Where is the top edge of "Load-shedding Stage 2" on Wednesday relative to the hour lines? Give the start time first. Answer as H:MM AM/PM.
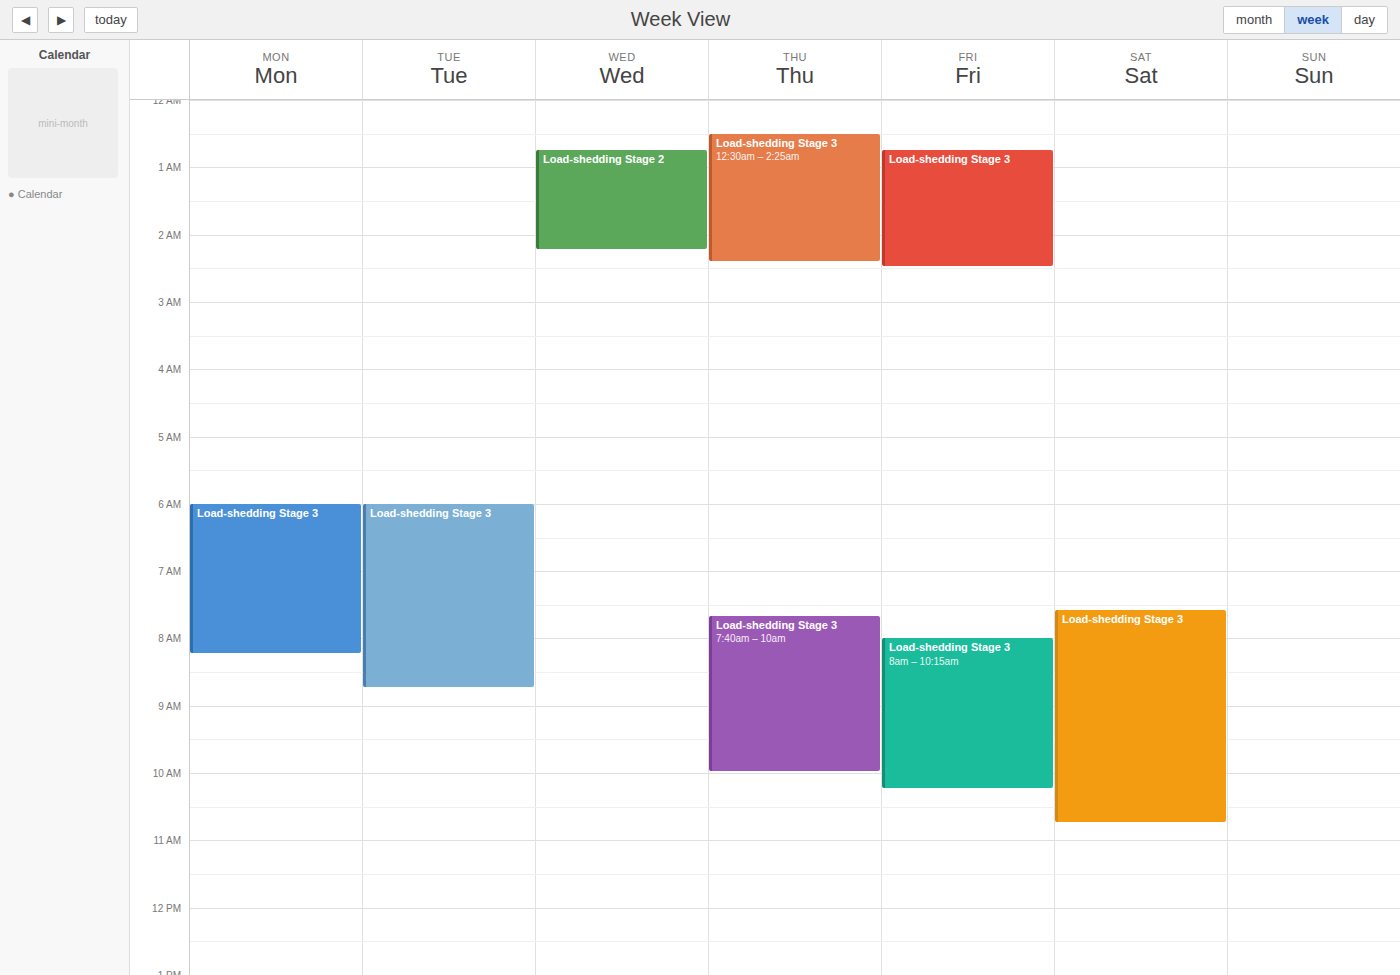
12:45 AM -- neither: three quarters of the way from the 12 AM line to the 1 AM line.